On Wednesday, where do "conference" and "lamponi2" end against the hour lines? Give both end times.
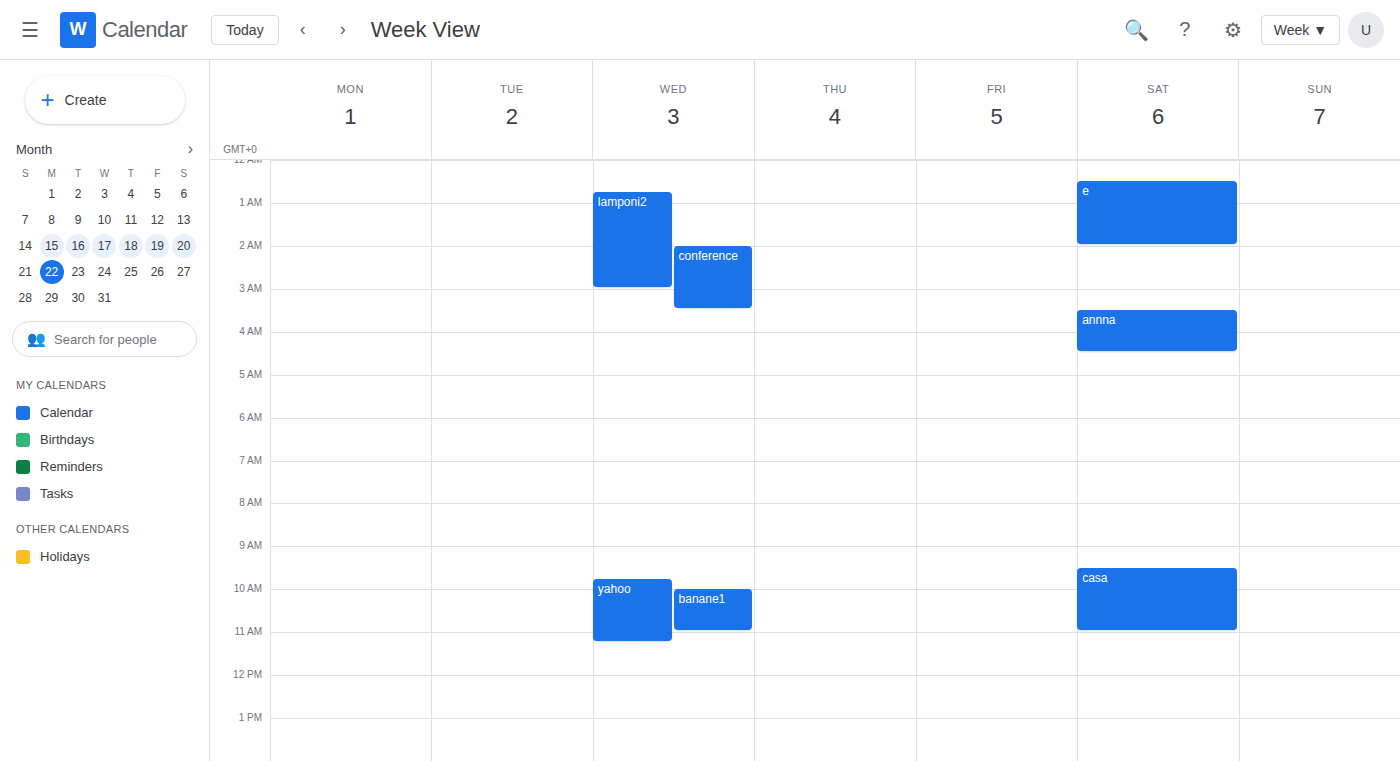
"conference": 03:30, halfway between the 03:00 and 04:00 lines. "lamponi2": 03:00, exactly on the 03:00 line.